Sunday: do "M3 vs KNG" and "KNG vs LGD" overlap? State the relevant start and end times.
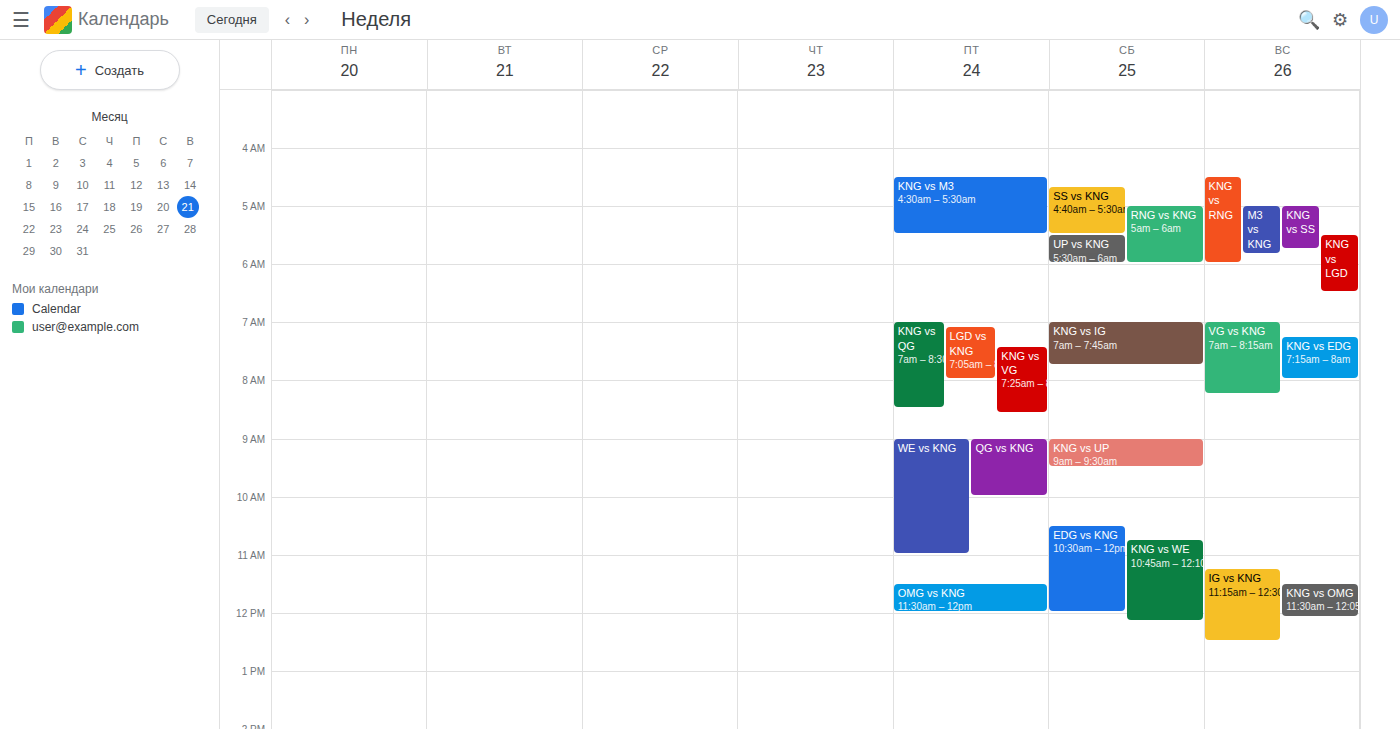
"KNG vs LGD" starts at 5:30 AM, before "M3 vs KNG" ends at 5:50 AM -- they overlap.